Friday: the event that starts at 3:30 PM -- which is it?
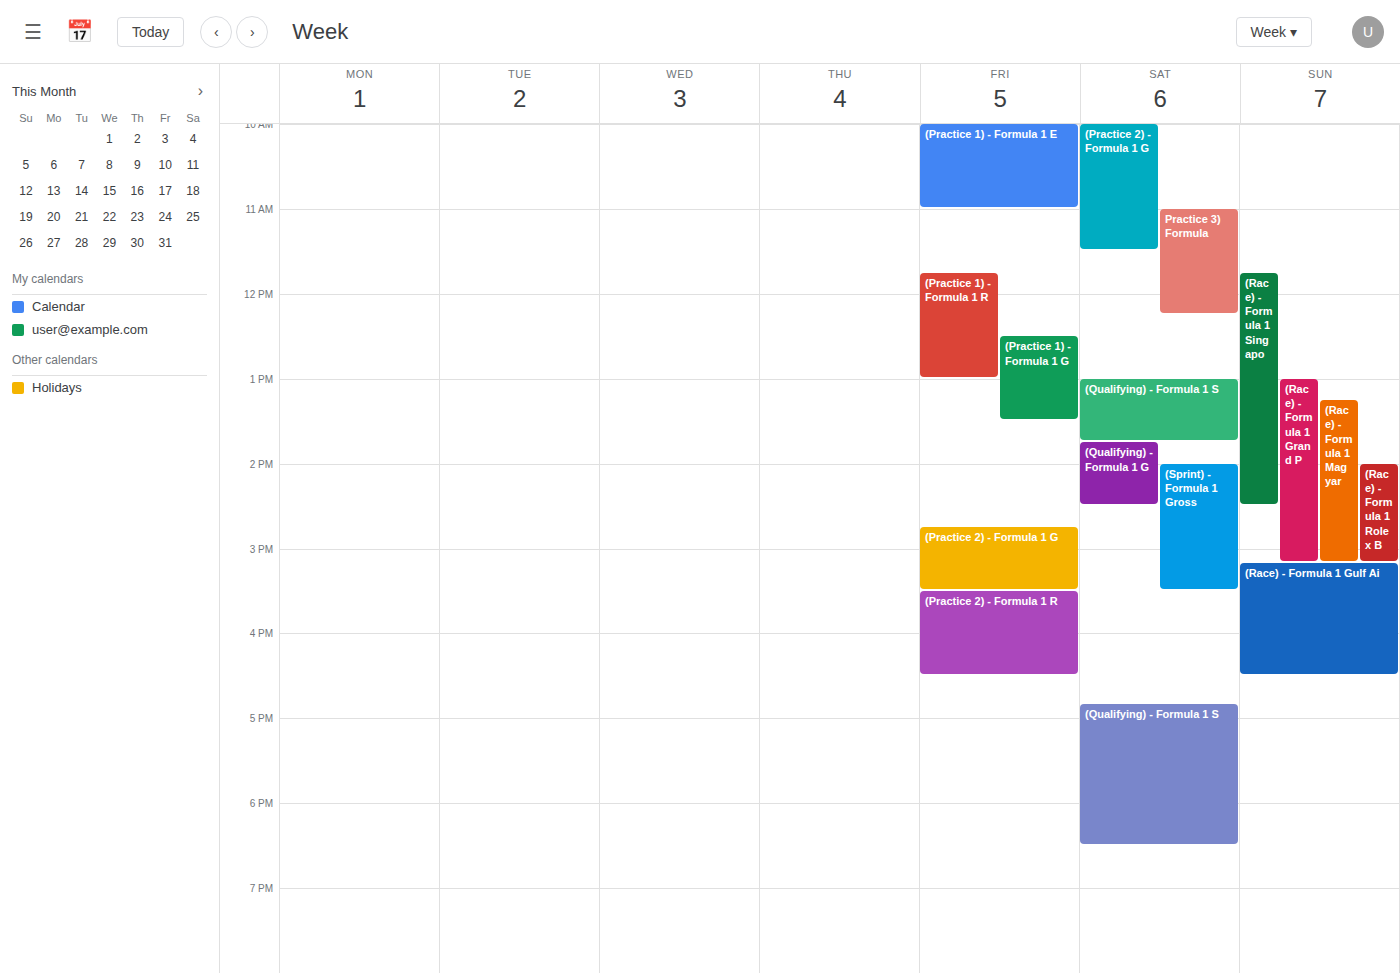
"(Practice 2) - Formula 1 R"